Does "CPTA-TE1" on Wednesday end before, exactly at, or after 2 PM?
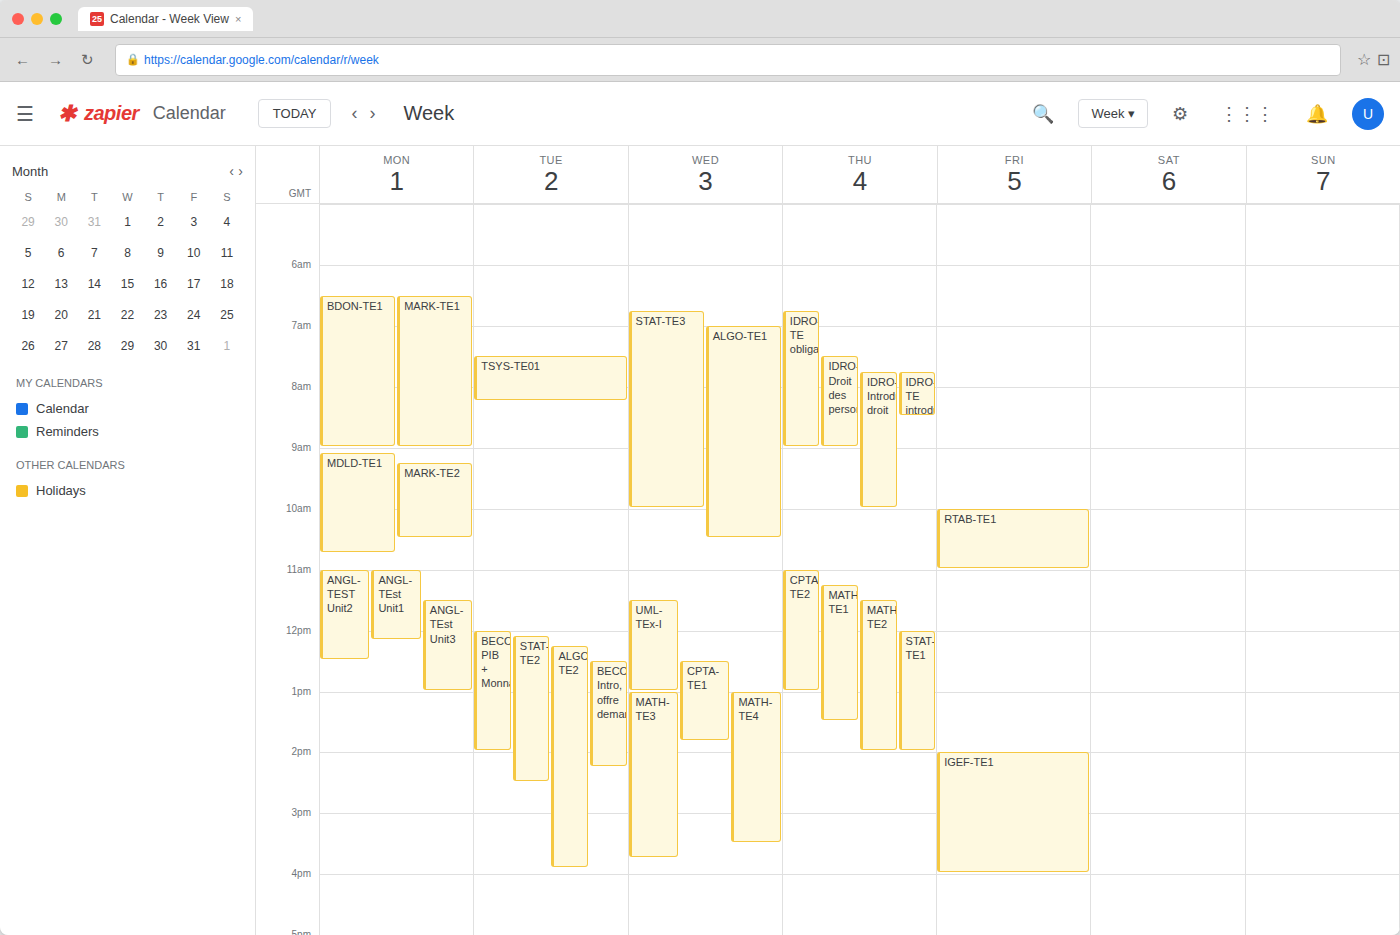
1:50 PM -- before 2 PM, 10 minutes above the 2 PM line.